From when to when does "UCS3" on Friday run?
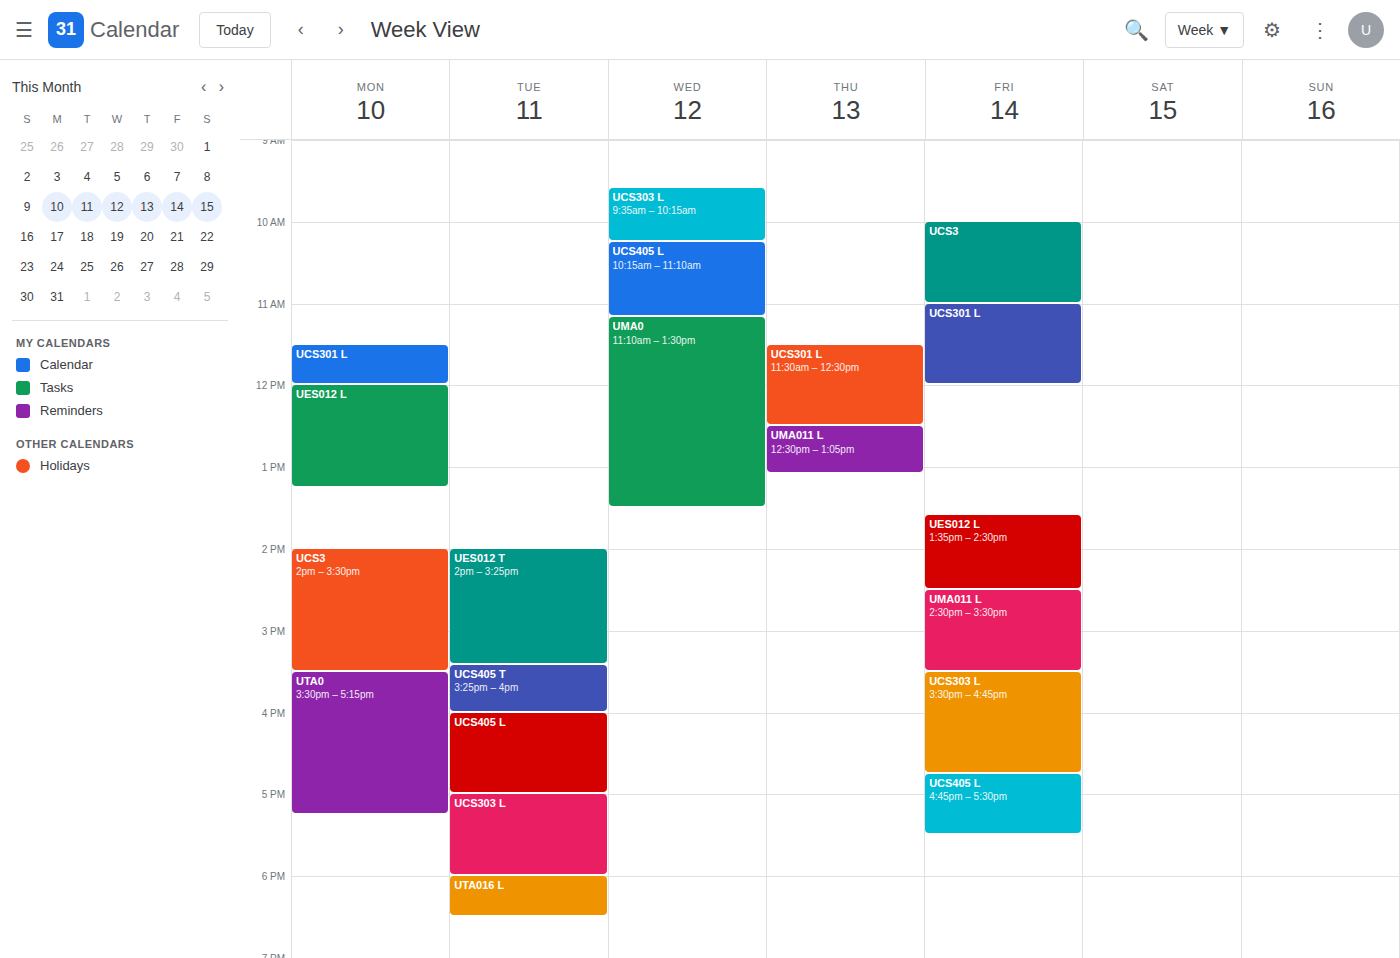
10:00 AM to 11:00 AM